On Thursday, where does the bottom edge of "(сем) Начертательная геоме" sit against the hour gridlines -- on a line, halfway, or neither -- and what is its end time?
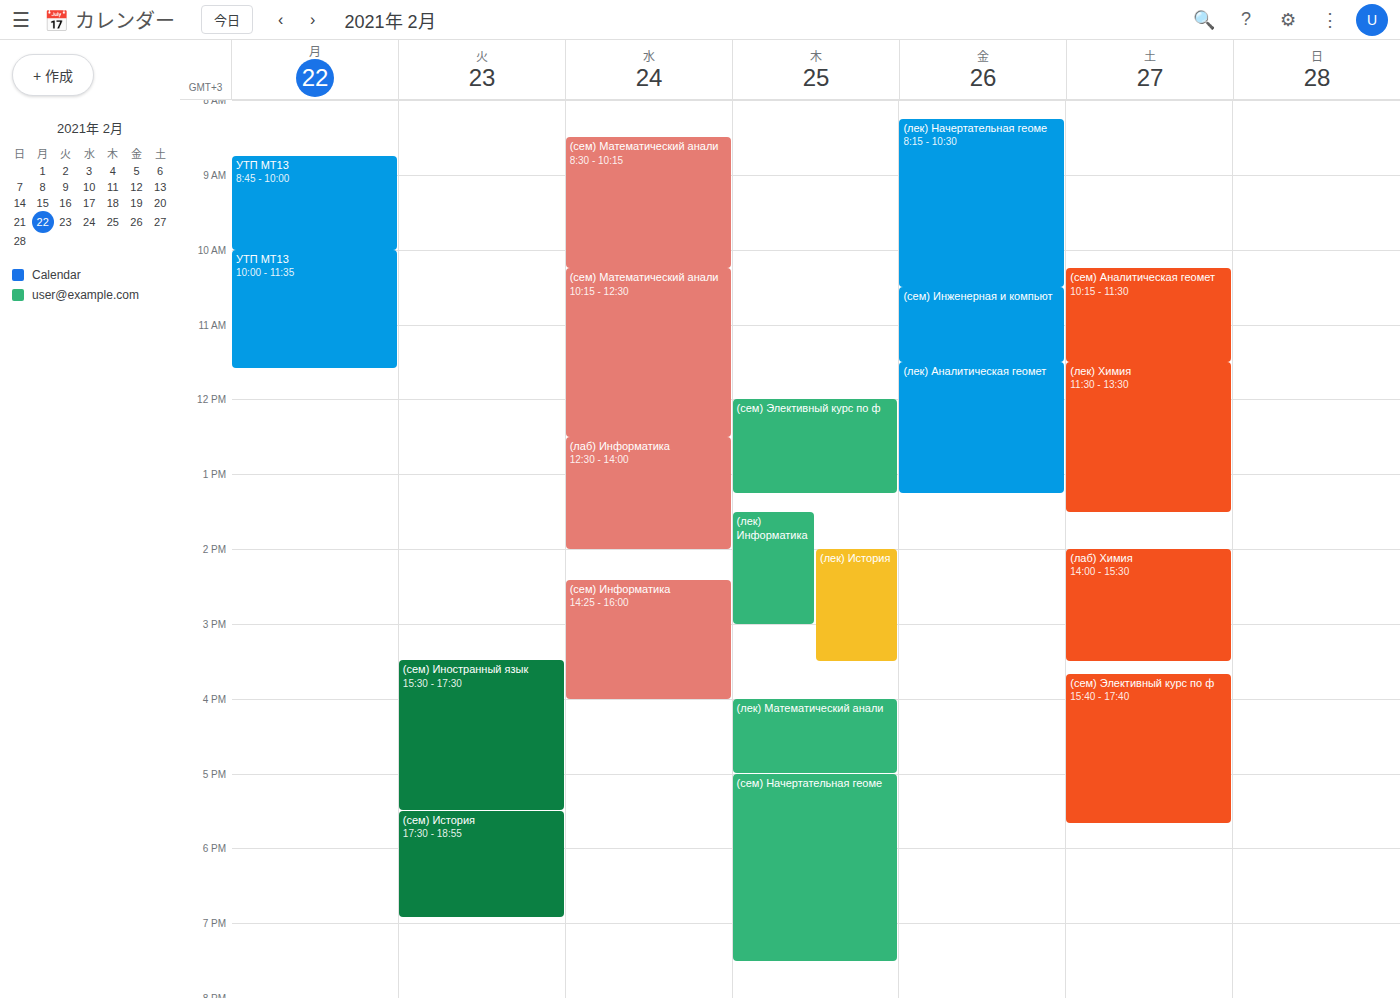
7:30 PM -- halfway between the 7 PM and 8 PM lines.